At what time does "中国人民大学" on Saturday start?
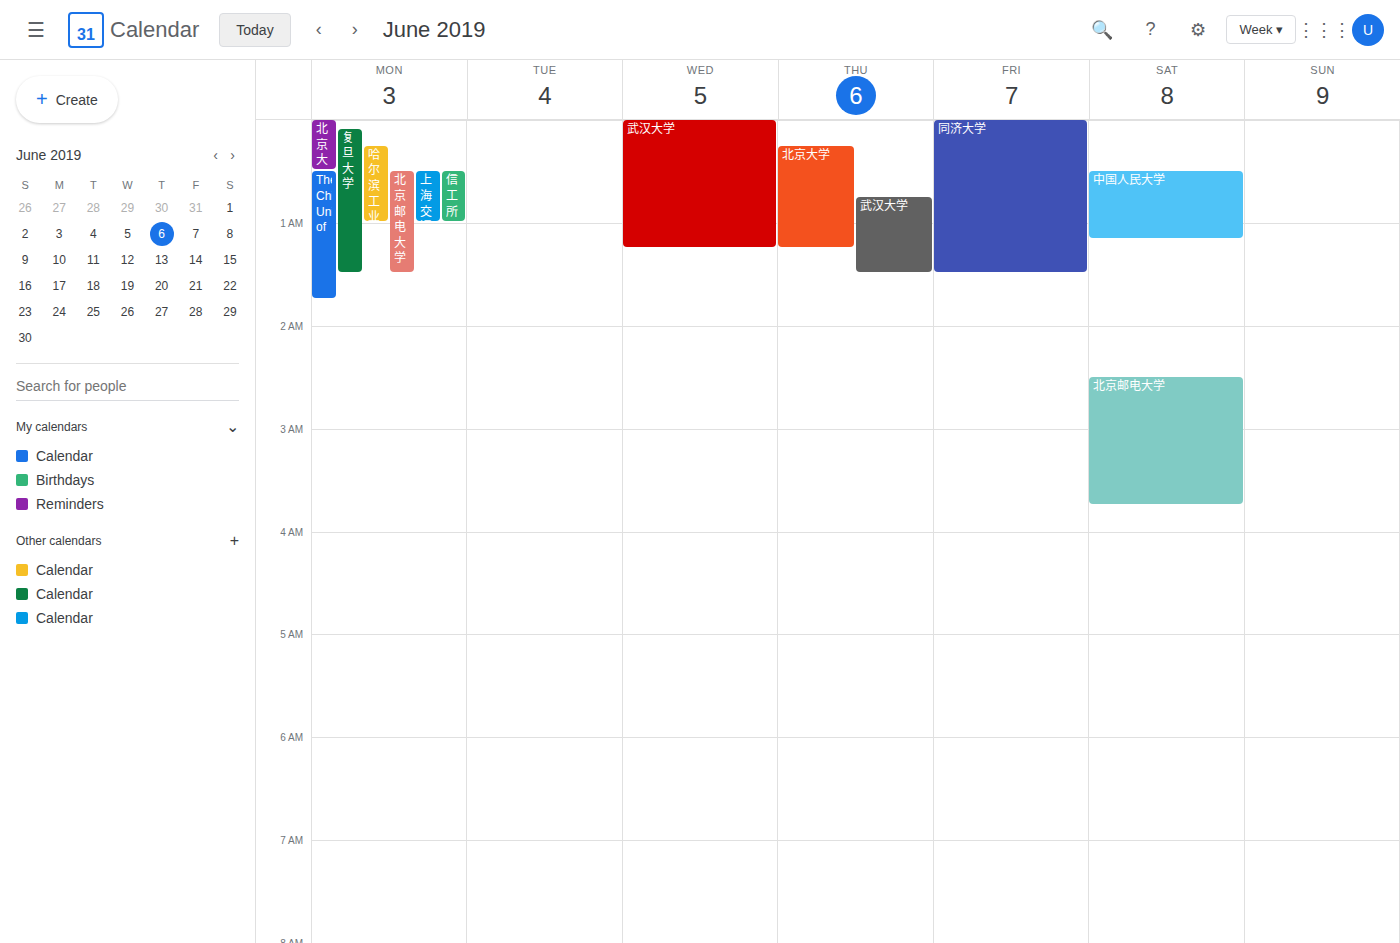
12:30 AM